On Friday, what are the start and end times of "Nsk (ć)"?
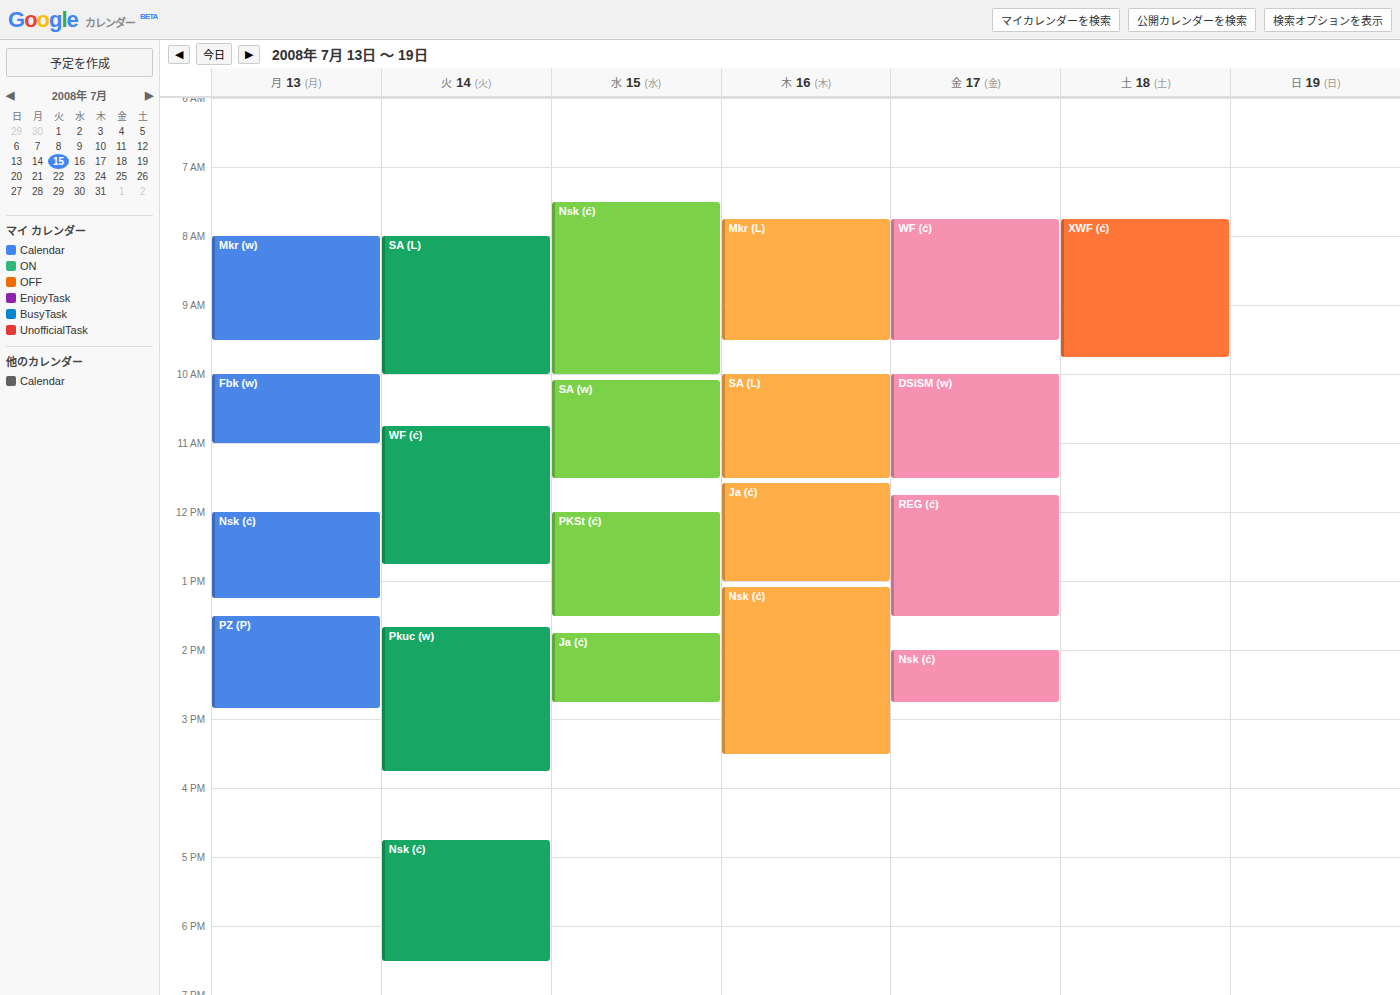
14:00 to 14:45